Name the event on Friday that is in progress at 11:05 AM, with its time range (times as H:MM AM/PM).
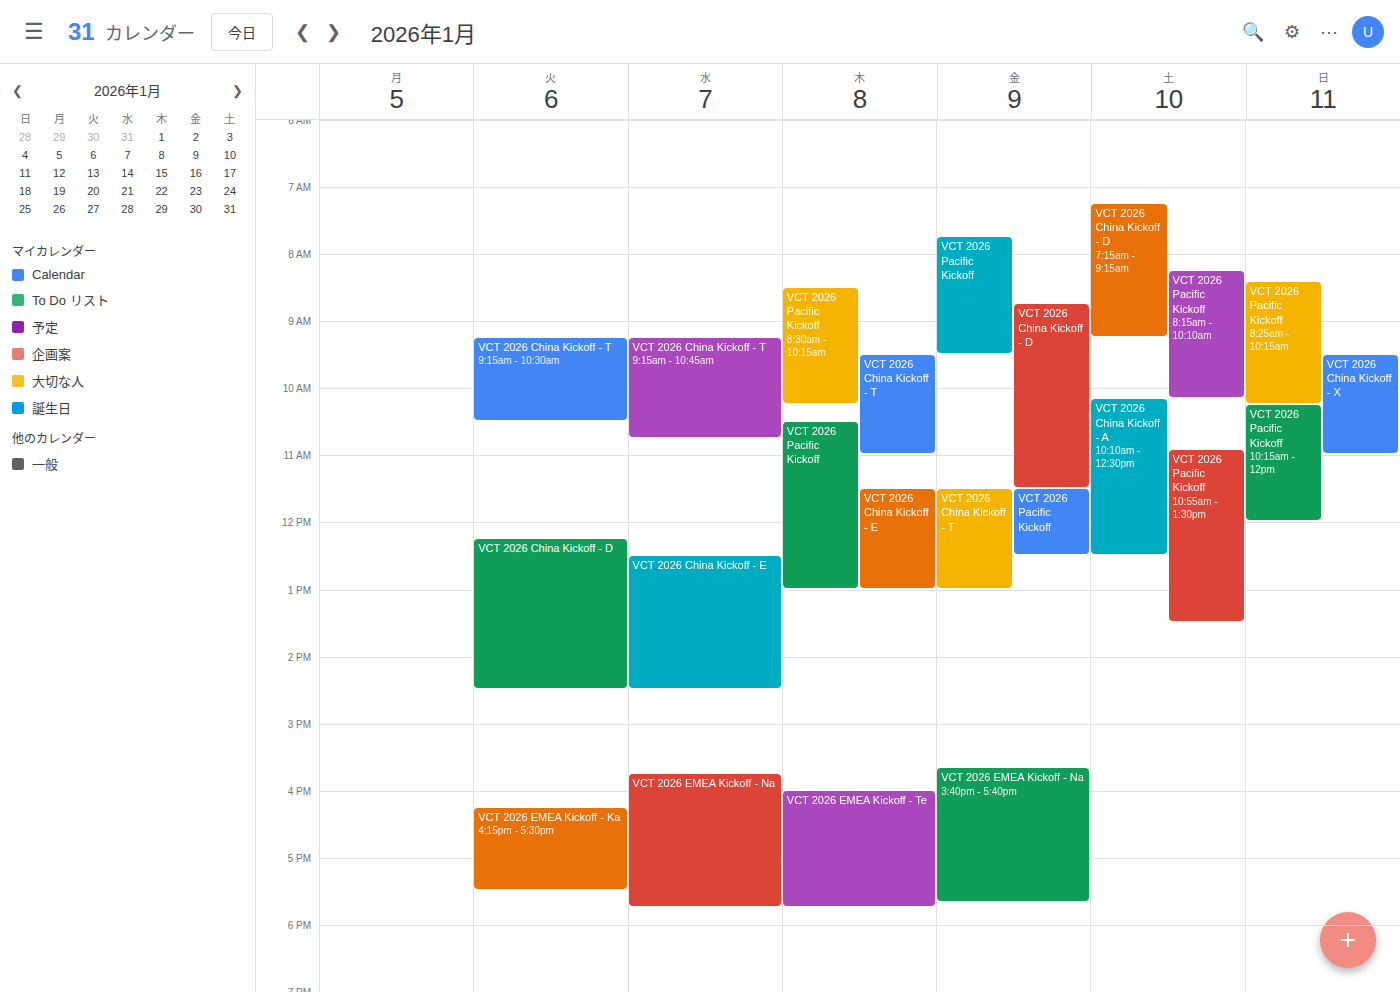
"VCT 2026 China Kickoff - D", 8:45 AM to 11:30 AM